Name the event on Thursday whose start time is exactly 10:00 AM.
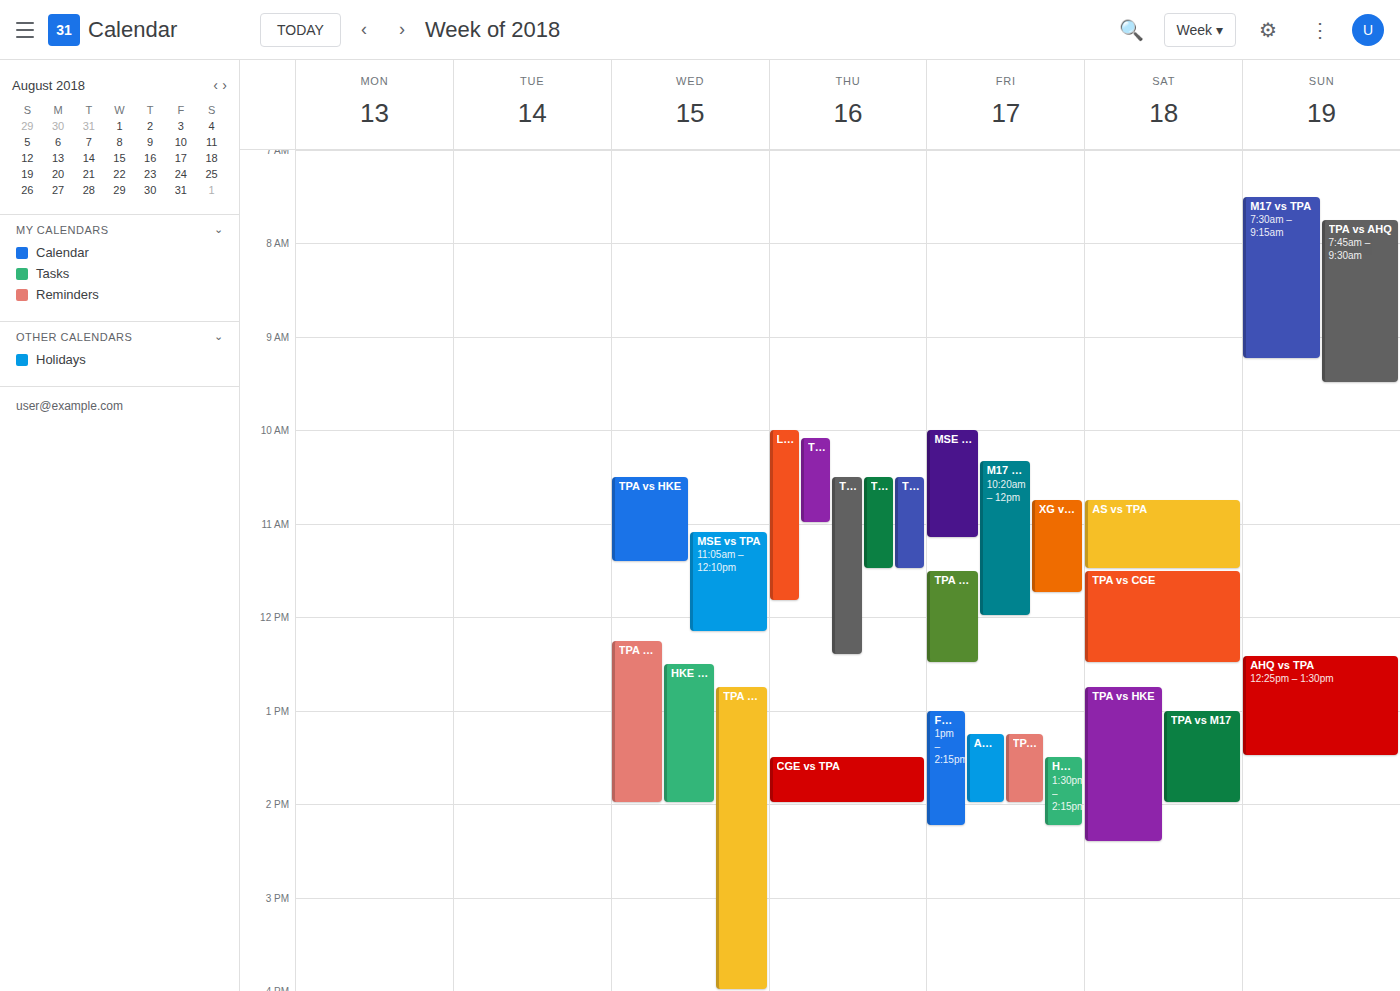
"LGS vs TPA"